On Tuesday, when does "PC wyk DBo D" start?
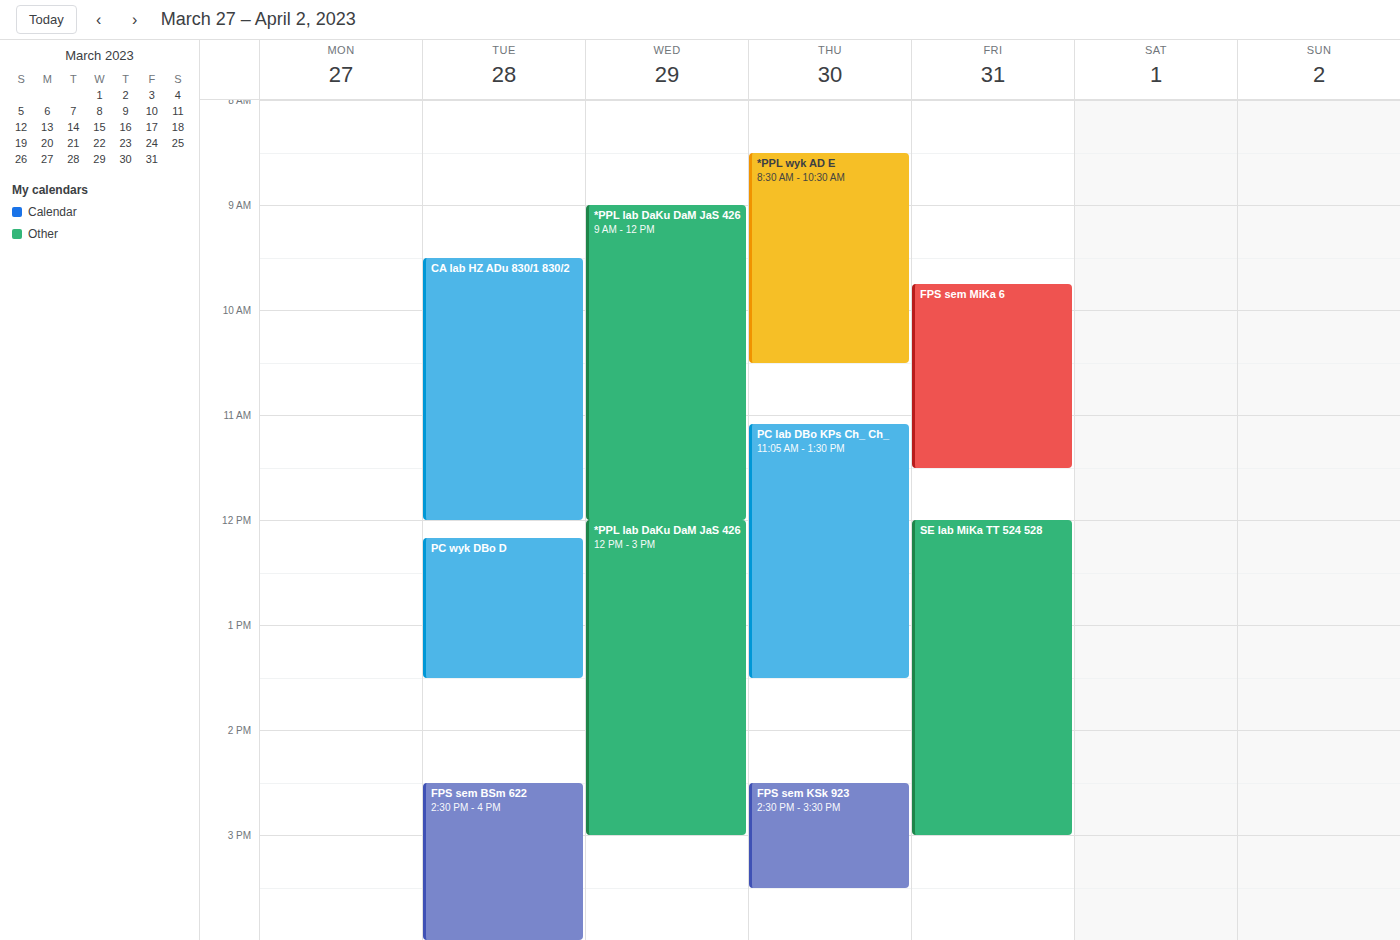
12:10 PM